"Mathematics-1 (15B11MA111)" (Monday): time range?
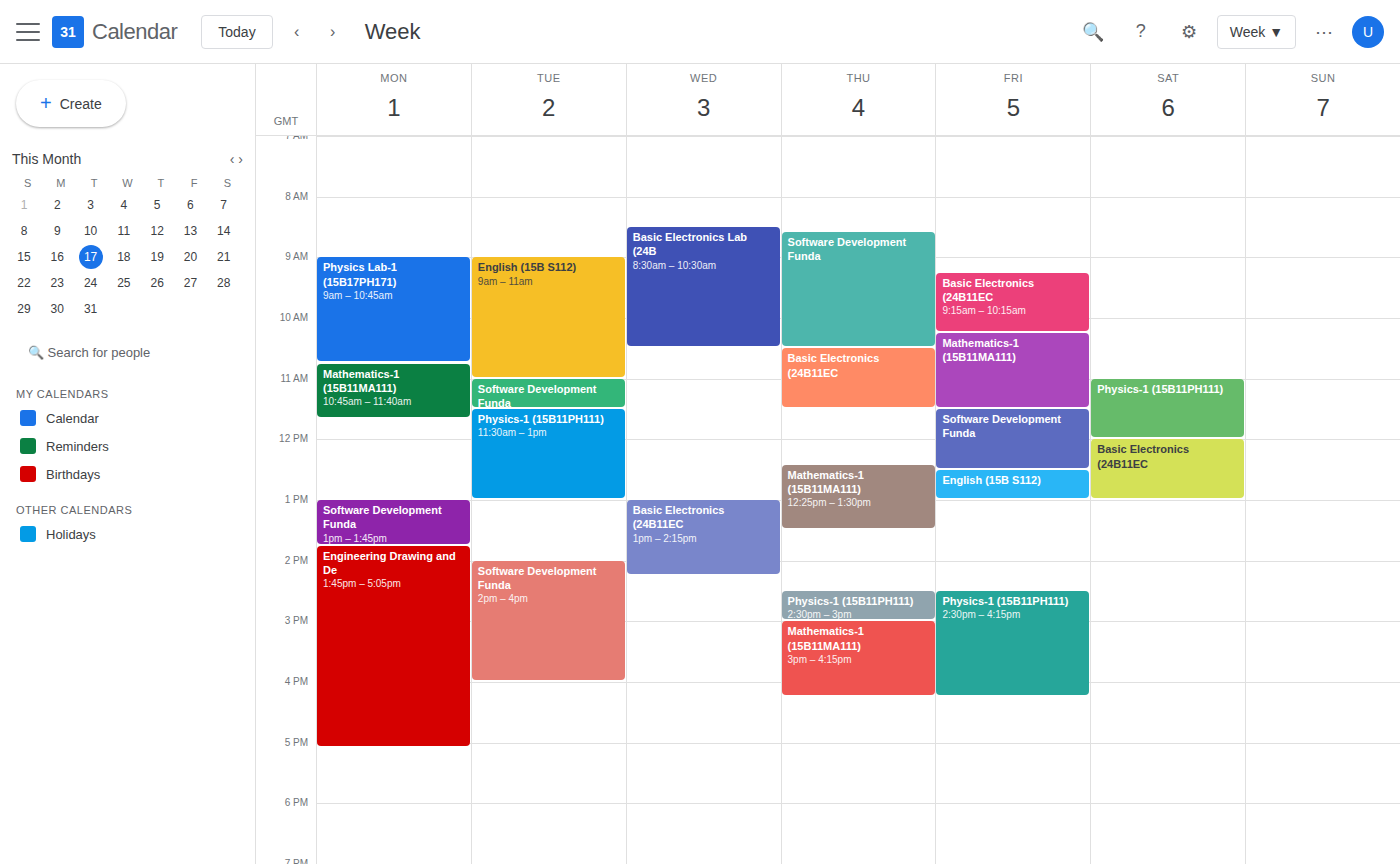
10:45 AM to 11:40 AM